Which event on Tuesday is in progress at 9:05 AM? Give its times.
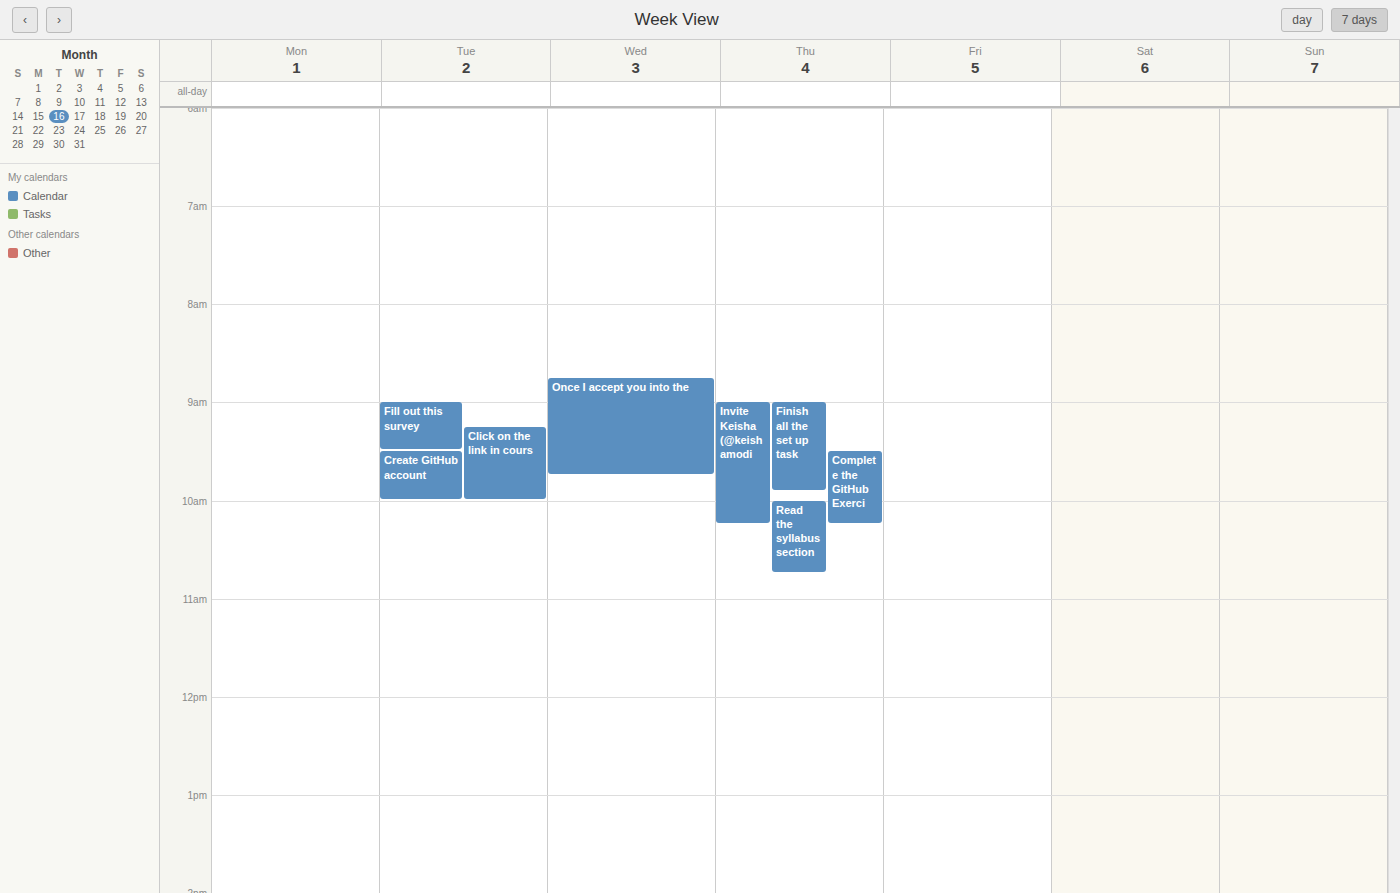
"Fill out this survey", 9:00 AM to 9:30 AM